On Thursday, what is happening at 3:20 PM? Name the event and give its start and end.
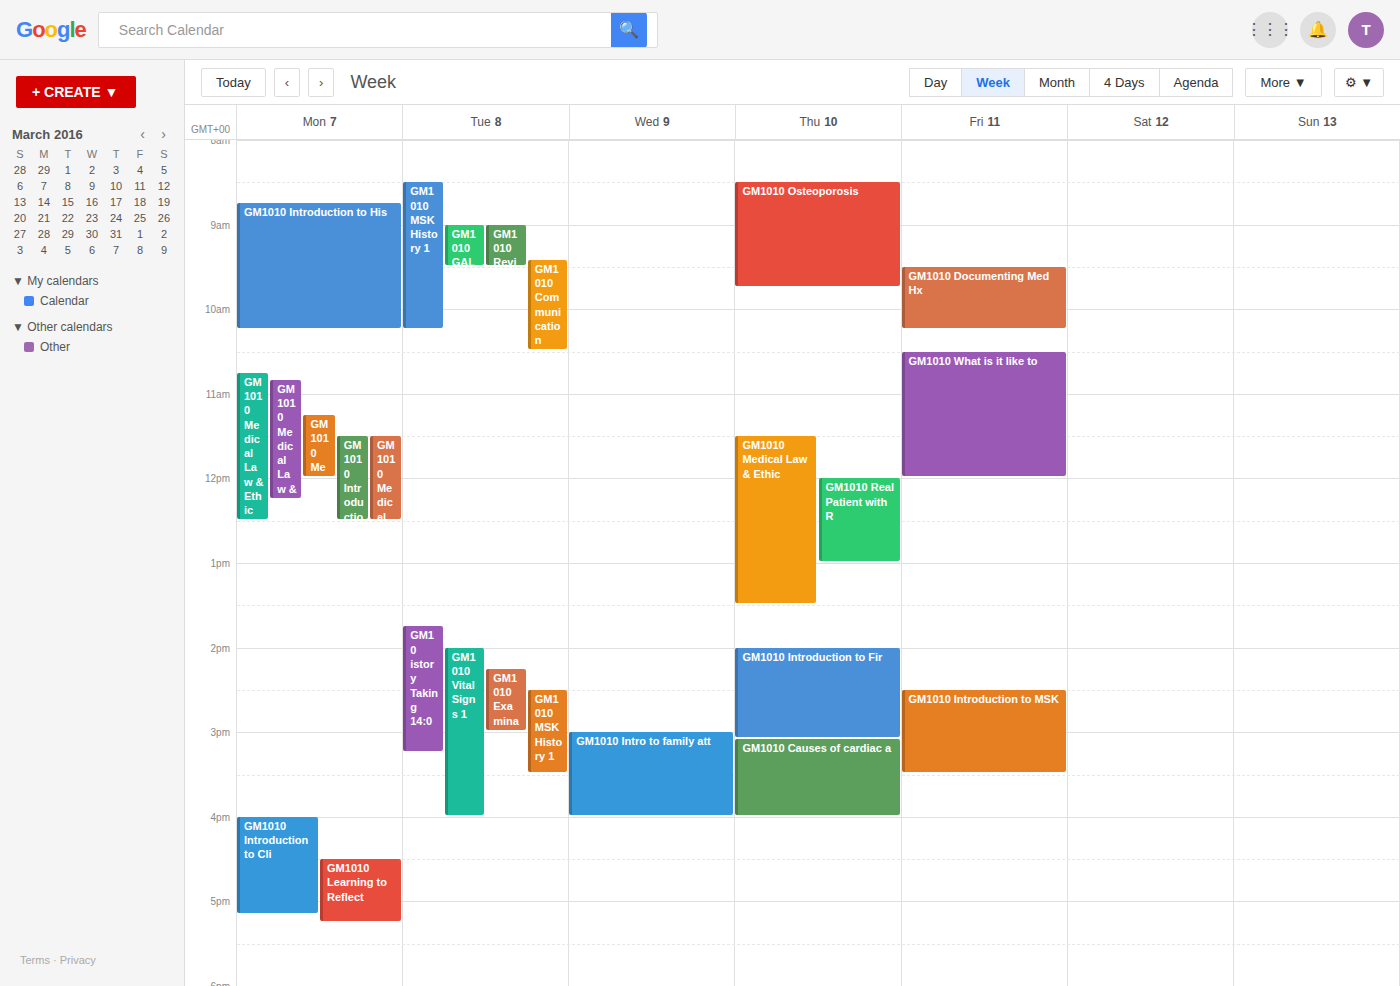
"GM1010 Causes of cardiac a", 3:05 PM to 4:00 PM